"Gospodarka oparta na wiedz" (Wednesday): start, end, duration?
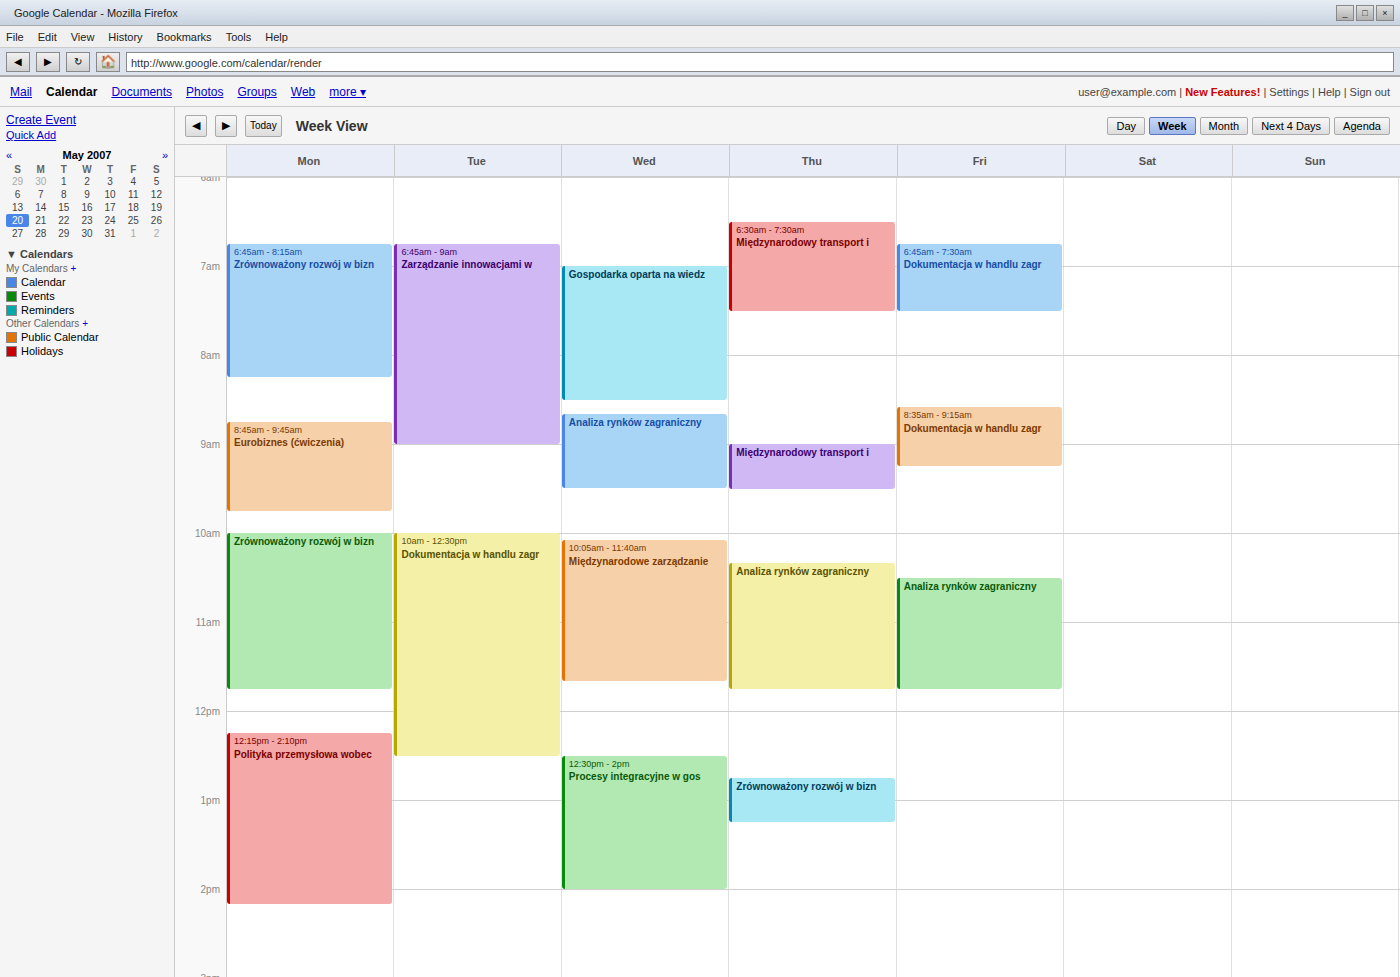
07:00 to 08:30, 1 hour 30 minutes